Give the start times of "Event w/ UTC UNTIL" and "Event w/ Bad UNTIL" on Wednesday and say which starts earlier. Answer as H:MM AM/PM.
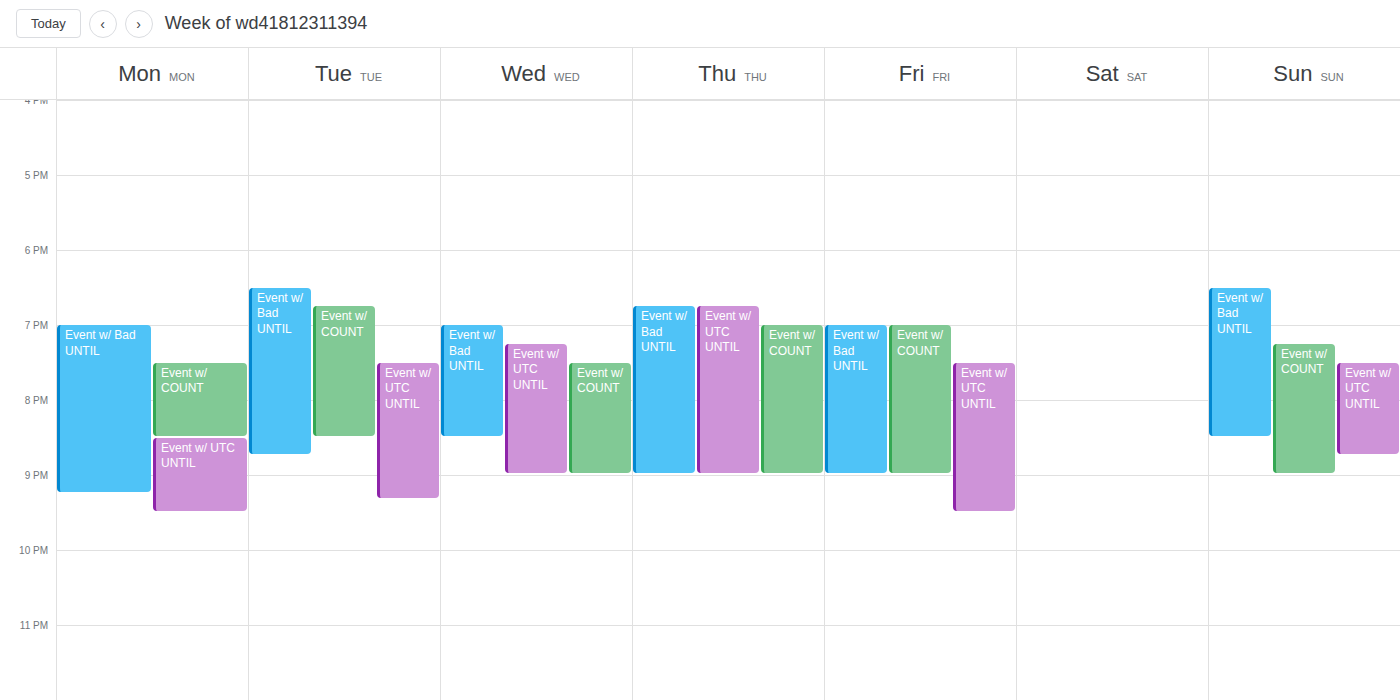
"Event w/ Bad UNTIL" 7:00 PM; "Event w/ UTC UNTIL" 7:15 PM.